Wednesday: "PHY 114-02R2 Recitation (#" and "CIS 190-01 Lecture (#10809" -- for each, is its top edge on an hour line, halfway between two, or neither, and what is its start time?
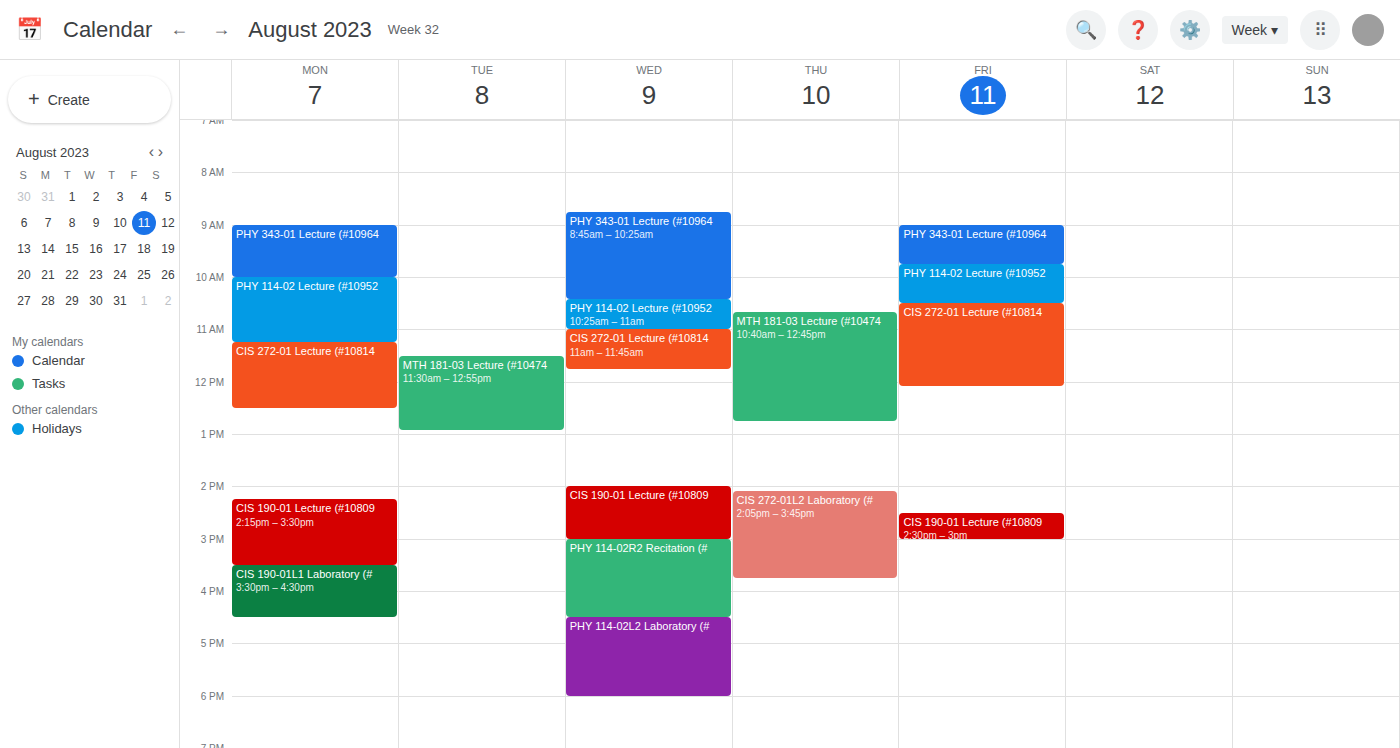
"PHY 114-02R2 Recitation (#": 3:00 PM, exactly on the 3 PM line. "CIS 190-01 Lecture (#10809": 2:00 PM, exactly on the 2 PM line.